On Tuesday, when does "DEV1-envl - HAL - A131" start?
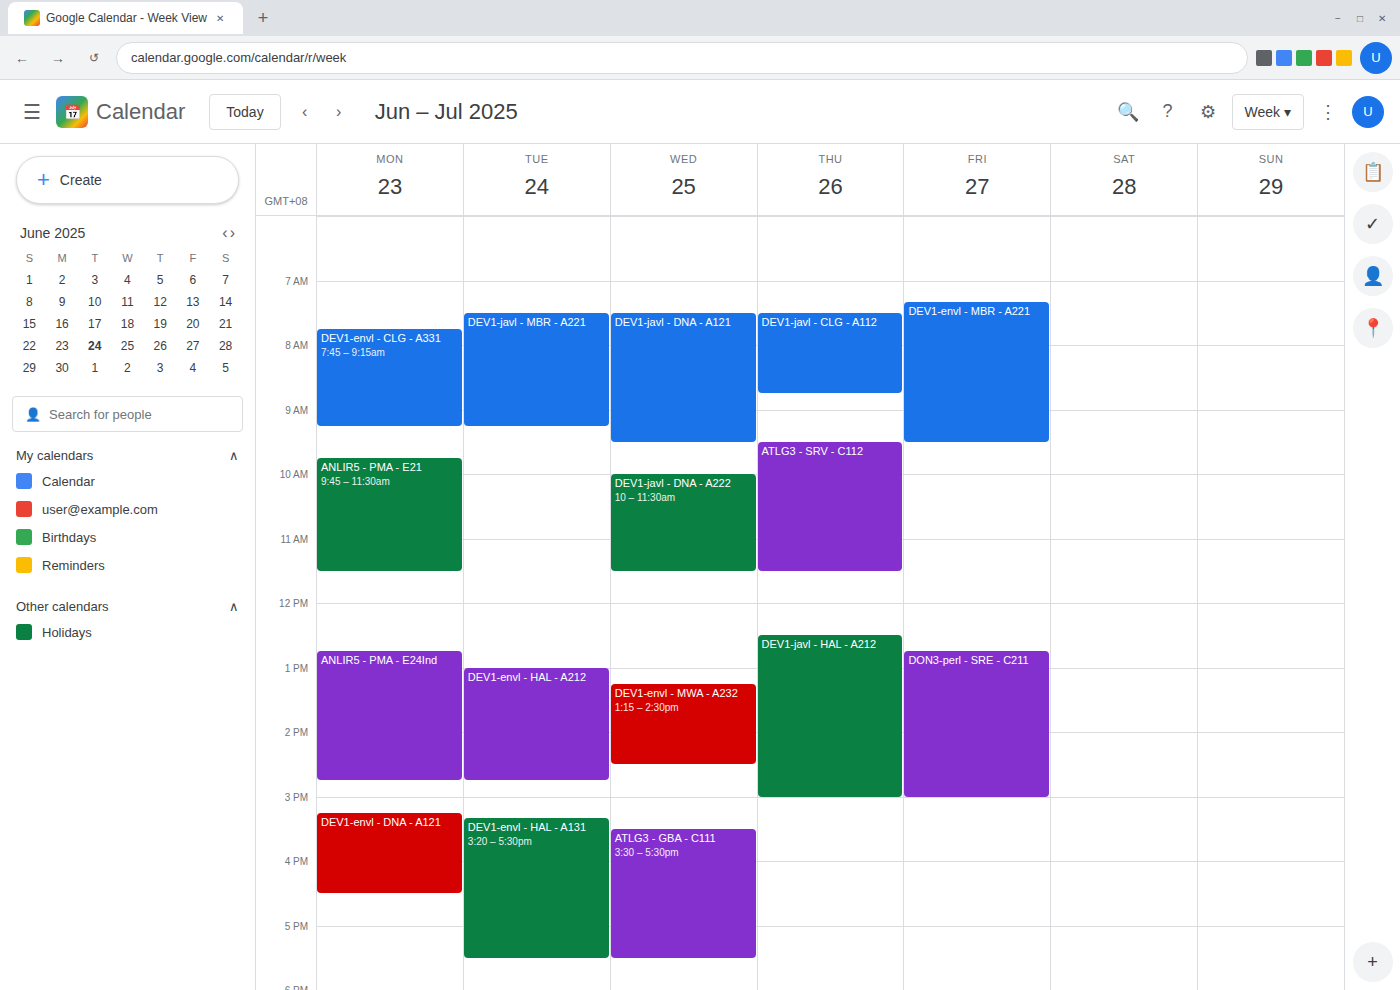
3:20 PM